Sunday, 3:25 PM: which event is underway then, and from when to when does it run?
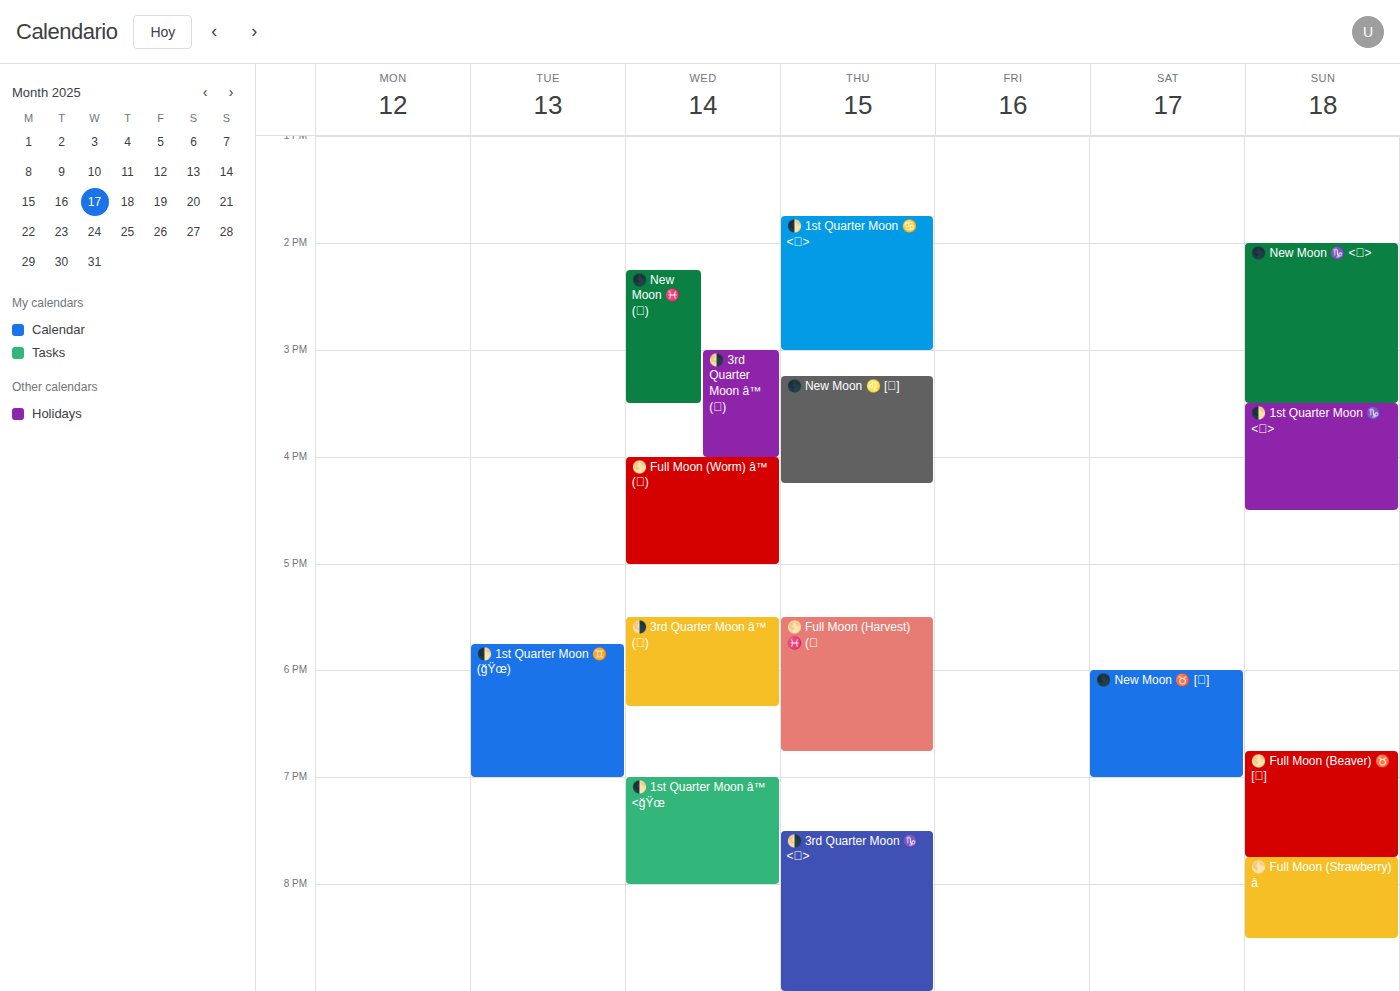
"🌑 New Moon ♑ <🜃>", 2:00 PM to 3:30 PM